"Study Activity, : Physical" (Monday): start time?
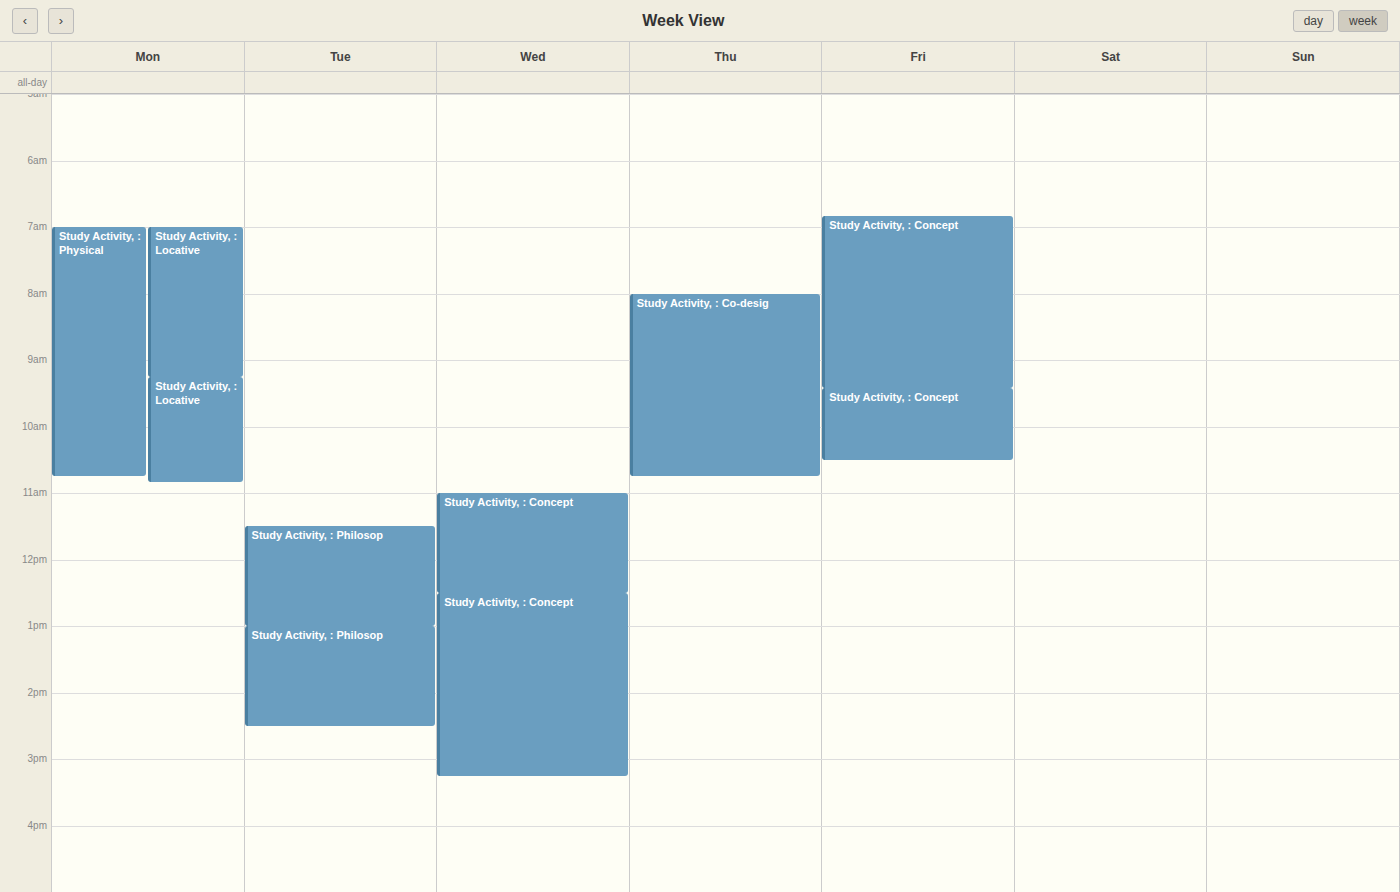
07:00